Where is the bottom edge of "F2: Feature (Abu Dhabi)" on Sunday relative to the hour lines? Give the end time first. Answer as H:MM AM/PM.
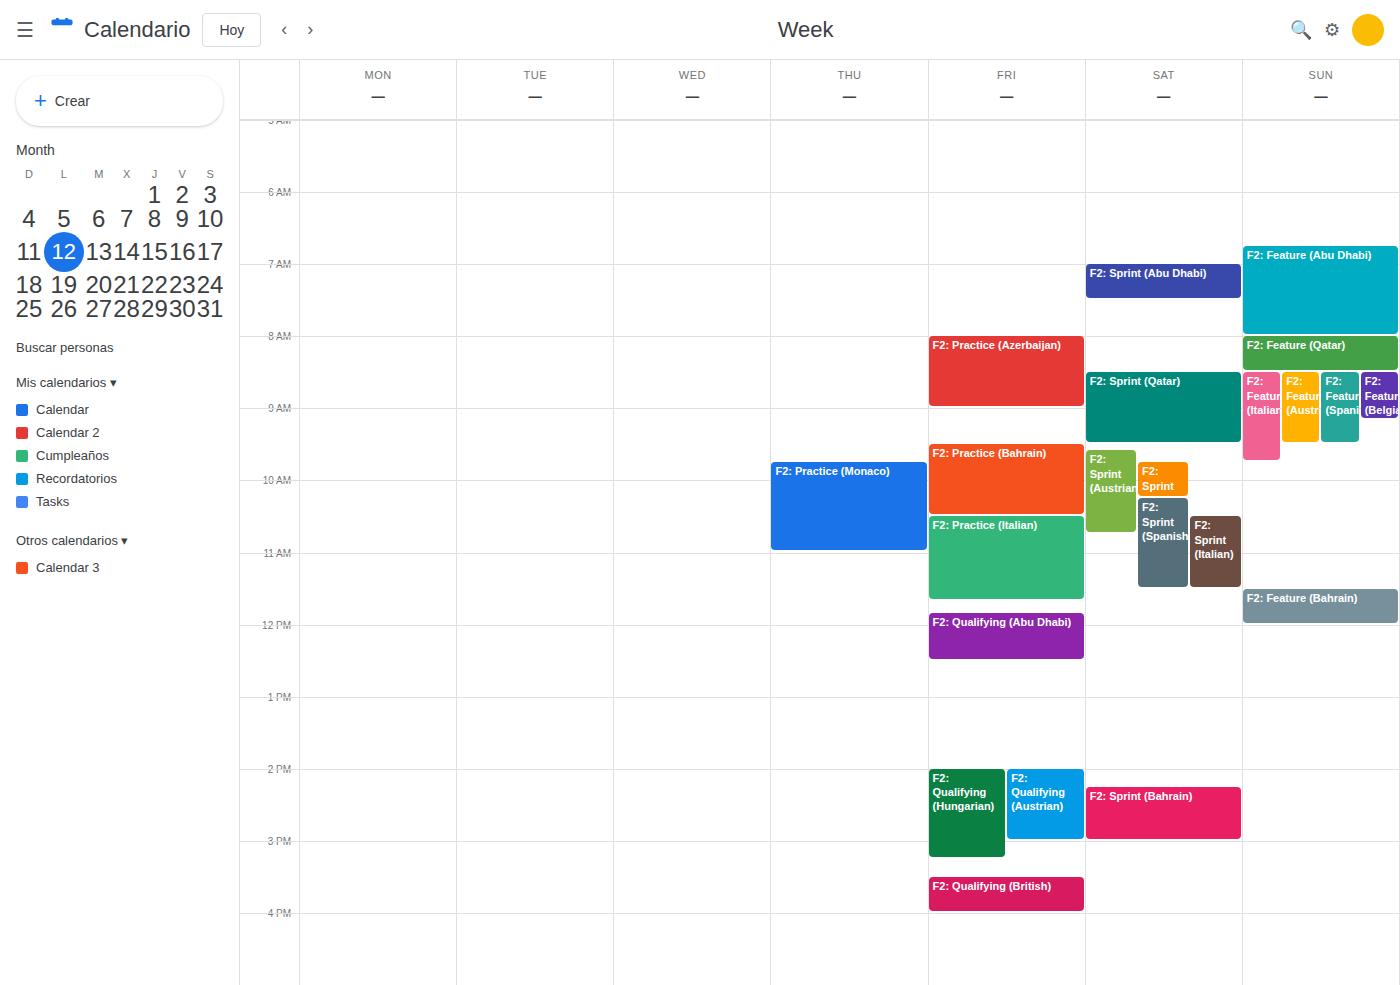
8:00 AM -- exactly on the 8 AM line.